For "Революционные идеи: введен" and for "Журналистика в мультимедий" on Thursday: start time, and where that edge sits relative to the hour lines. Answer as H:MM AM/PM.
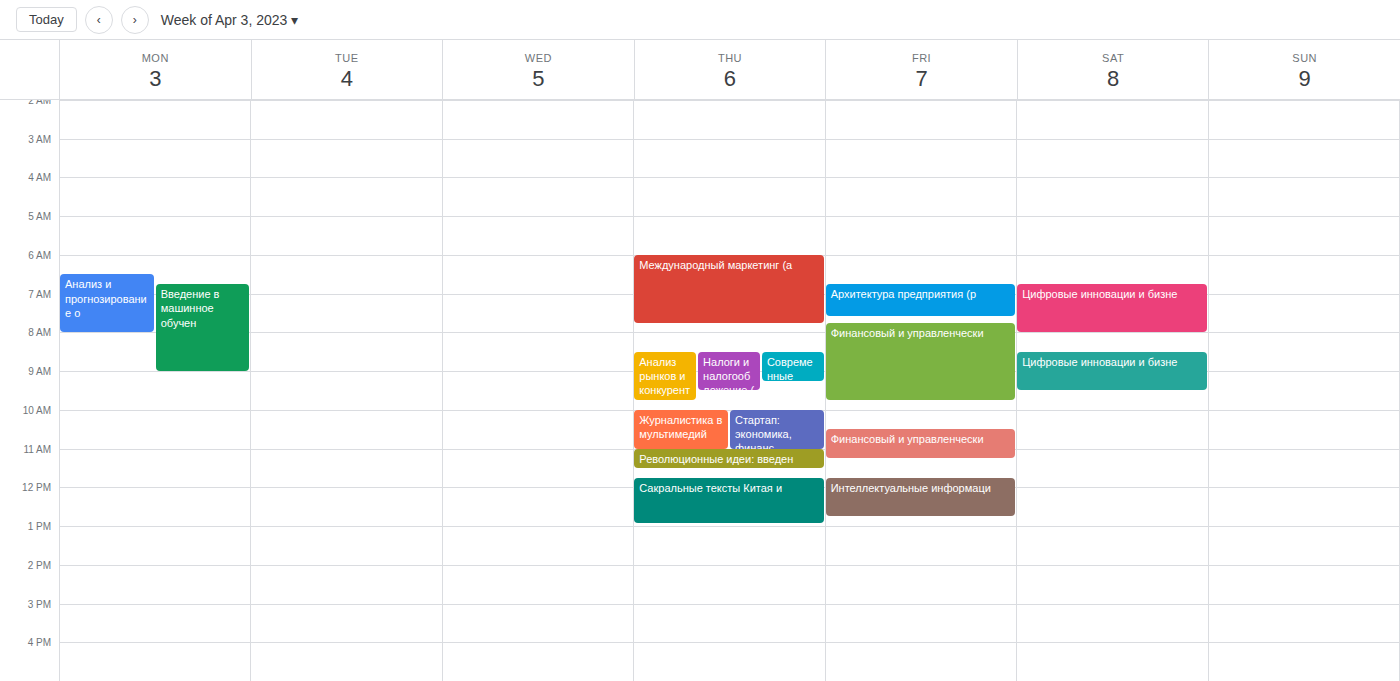
"Революционные идеи: введен": 11:00 AM, exactly on the 11 AM line. "Журналистика в мультимедий": 10:00 AM, exactly on the 10 AM line.